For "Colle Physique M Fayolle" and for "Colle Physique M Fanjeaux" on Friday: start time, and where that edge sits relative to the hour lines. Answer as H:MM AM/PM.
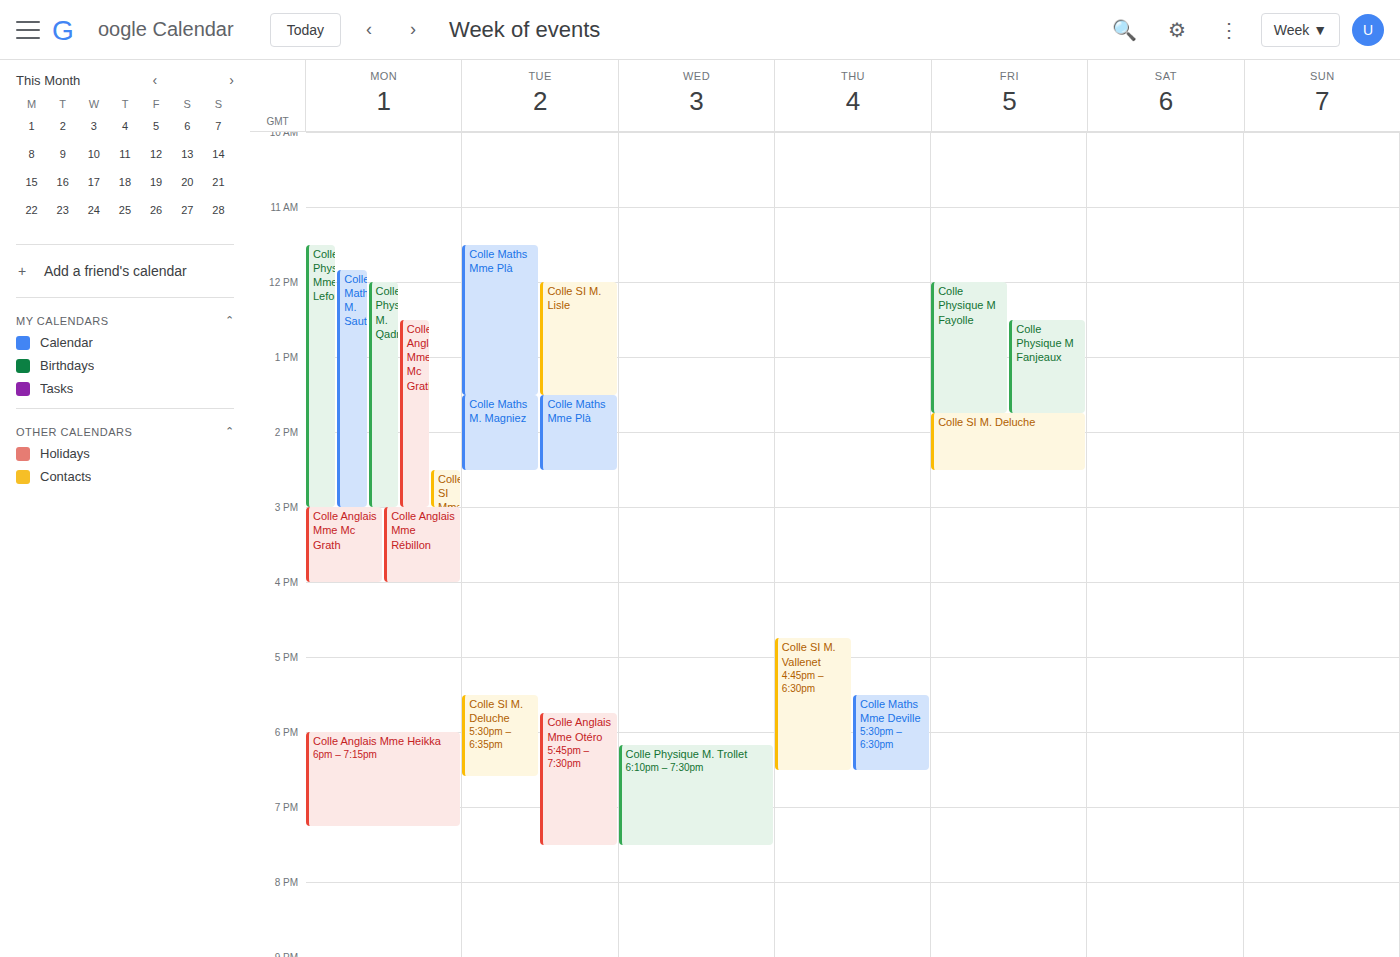
"Colle Physique M Fayolle": 12:00 PM, exactly on the 12 PM line. "Colle Physique M Fanjeaux": 12:30 PM, halfway between the 12 PM and 1 PM lines.